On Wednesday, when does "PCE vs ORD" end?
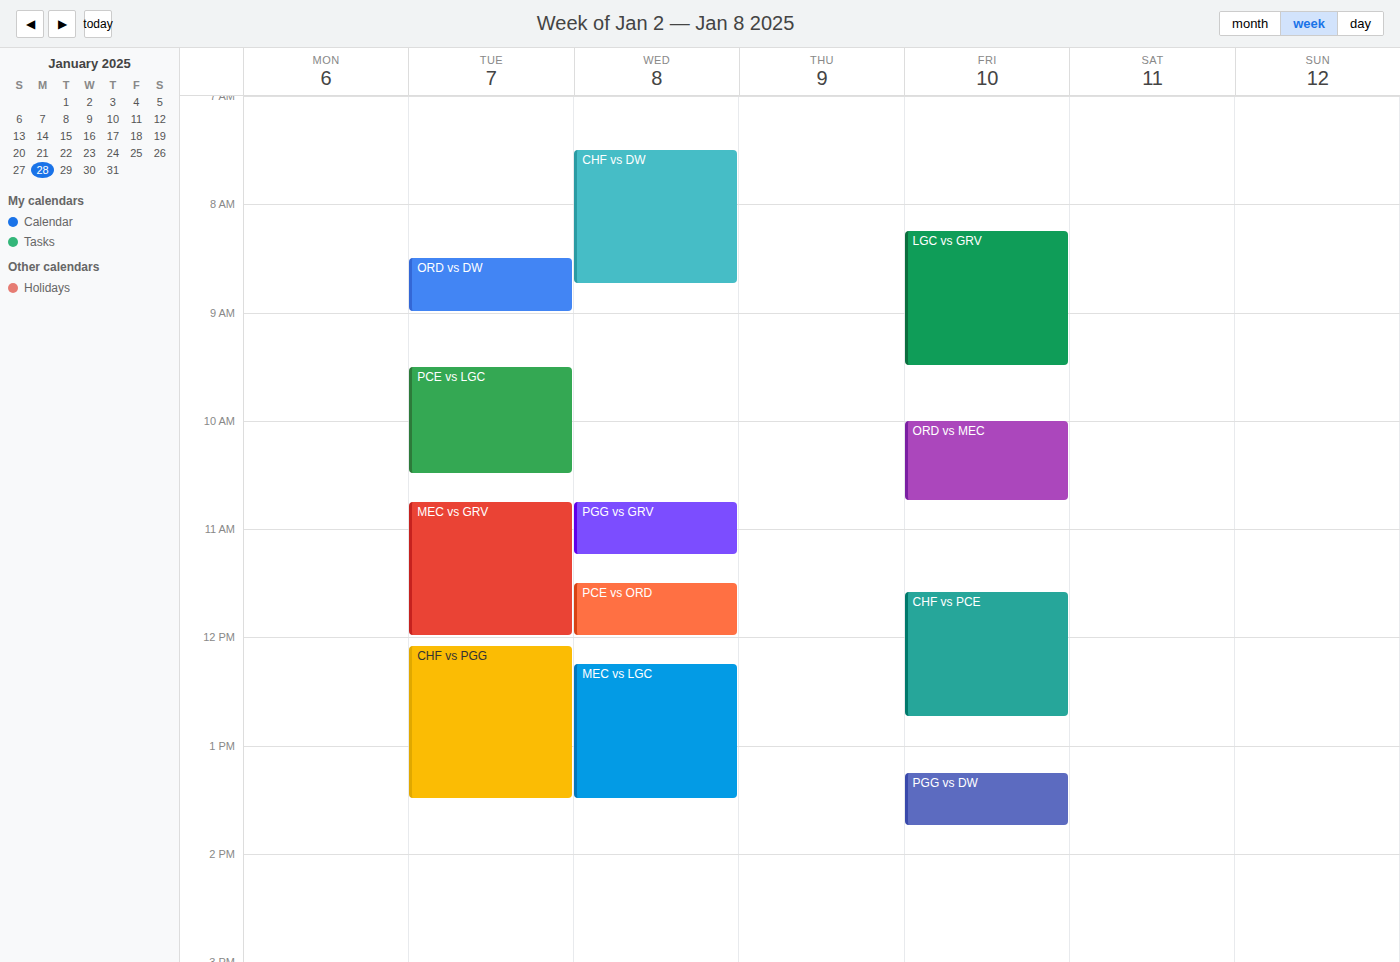
12:00 PM